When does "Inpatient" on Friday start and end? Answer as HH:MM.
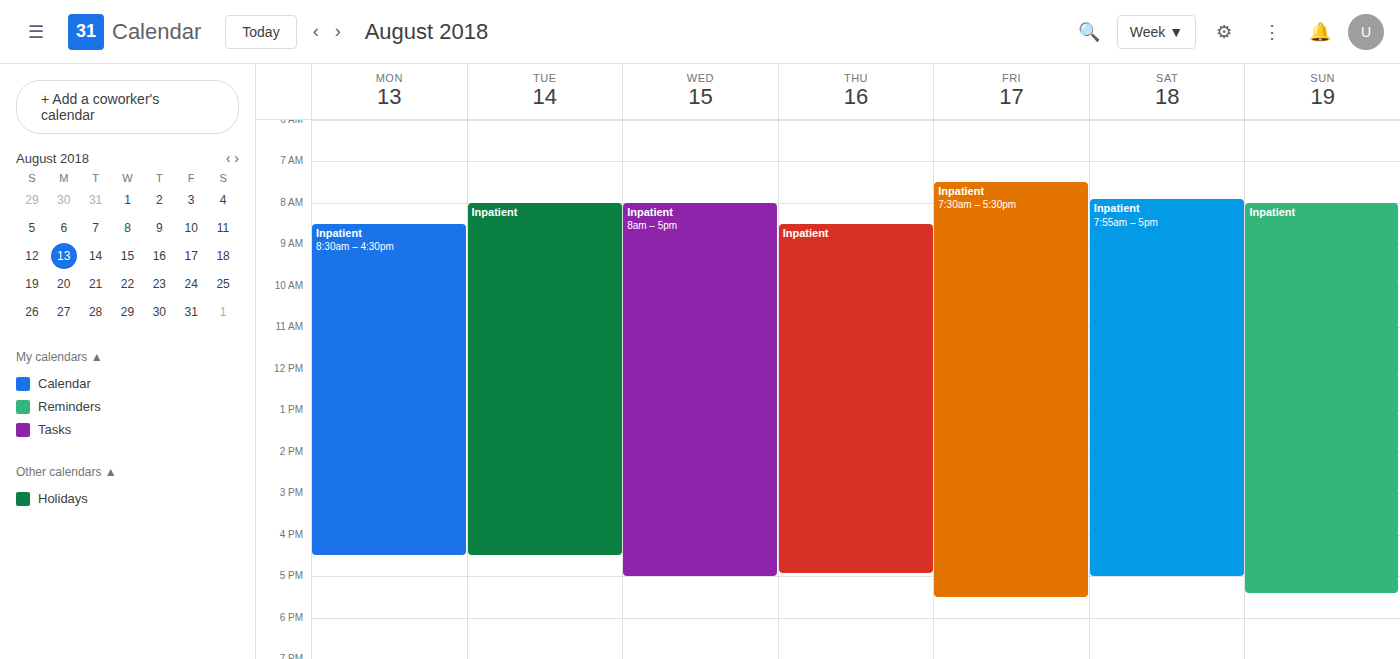
07:30 to 17:30